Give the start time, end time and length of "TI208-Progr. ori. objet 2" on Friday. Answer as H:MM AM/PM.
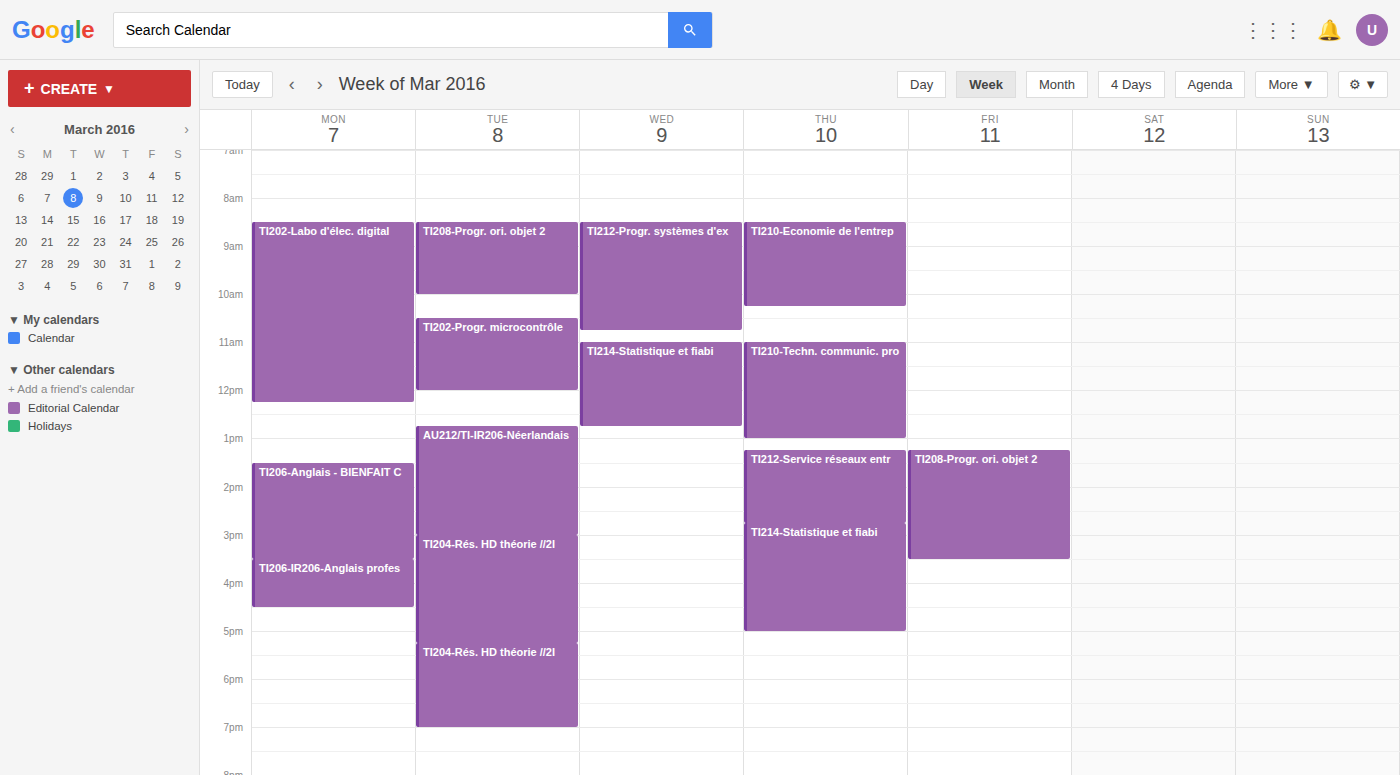
1:15 PM to 3:30 PM, 2 hours 15 minutes